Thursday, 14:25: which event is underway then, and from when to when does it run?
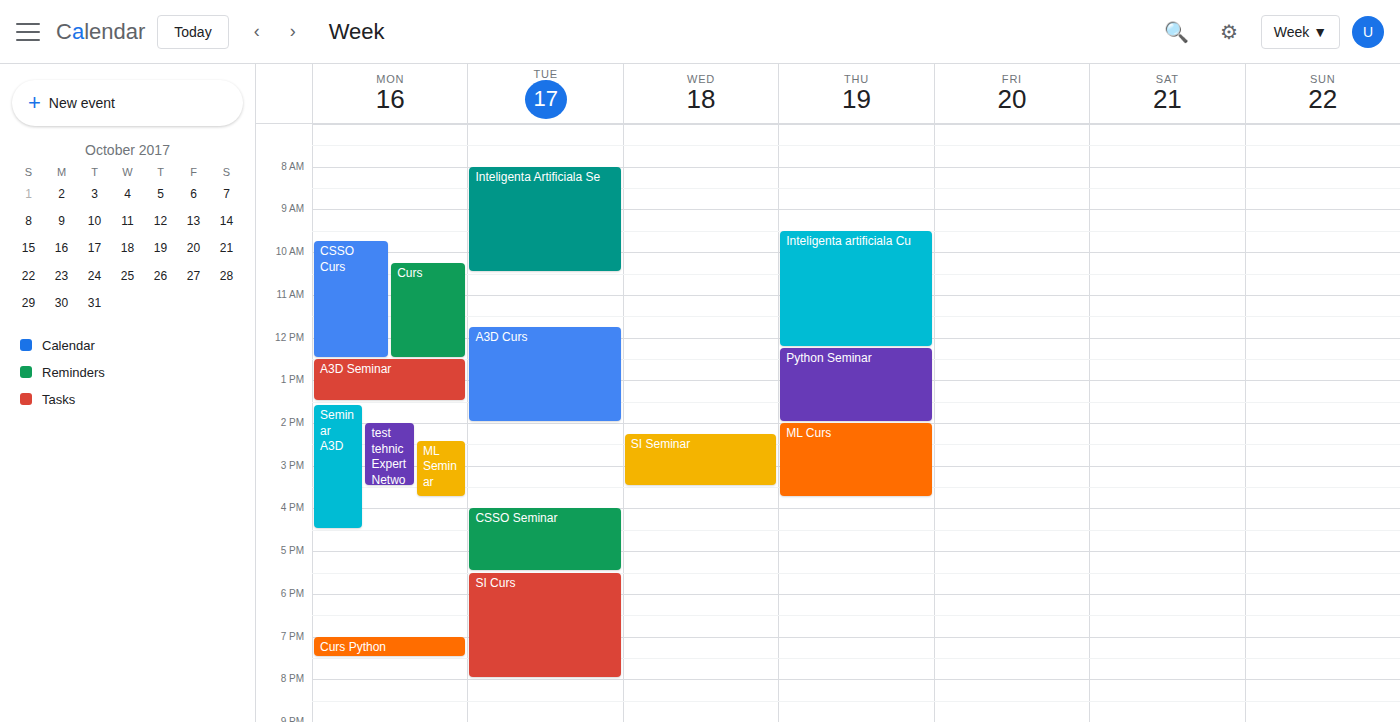
"ML Curs", 14:00 to 15:45